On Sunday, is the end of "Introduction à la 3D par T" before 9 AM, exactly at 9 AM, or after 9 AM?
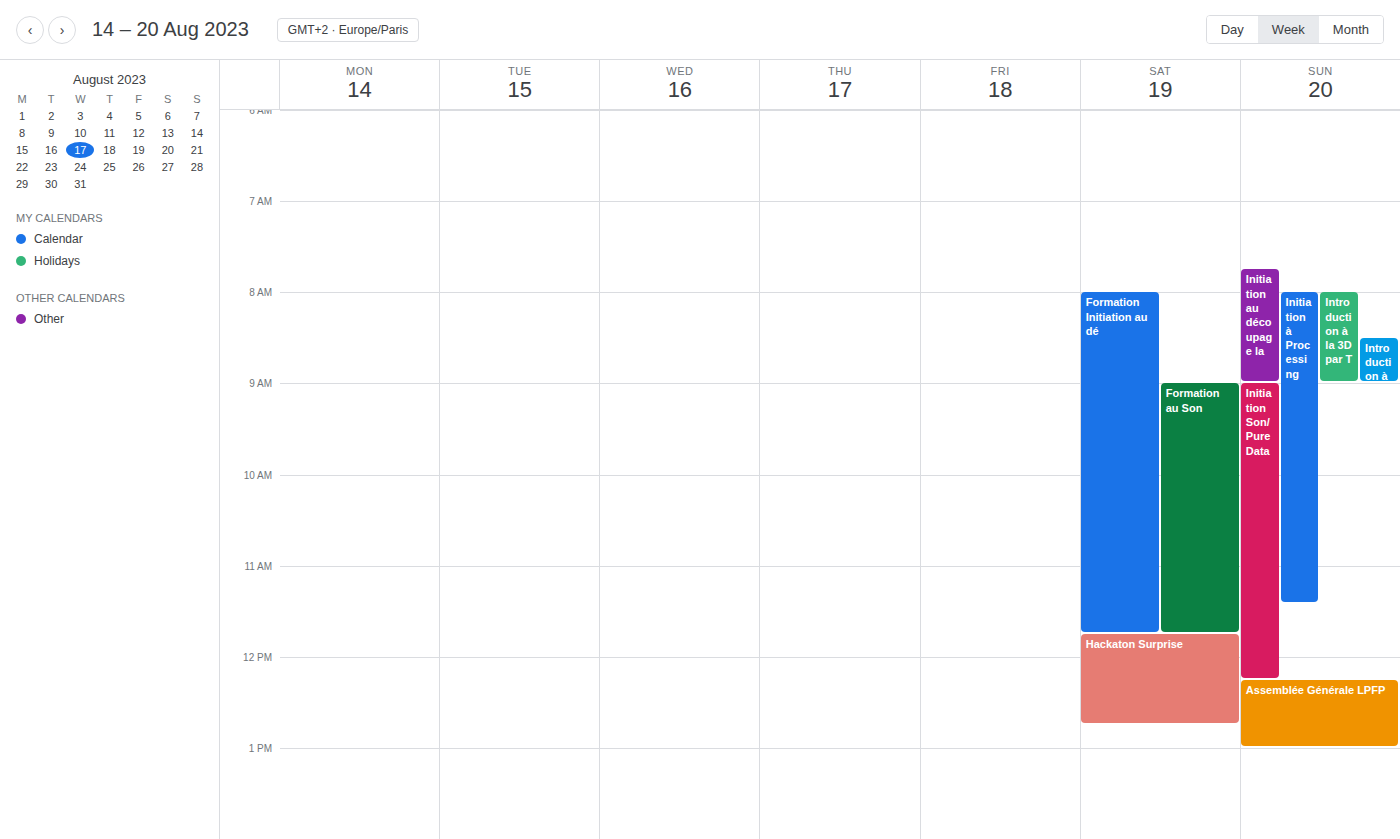
9:00 AM -- exactly at 9 AM, on the 9 AM line.